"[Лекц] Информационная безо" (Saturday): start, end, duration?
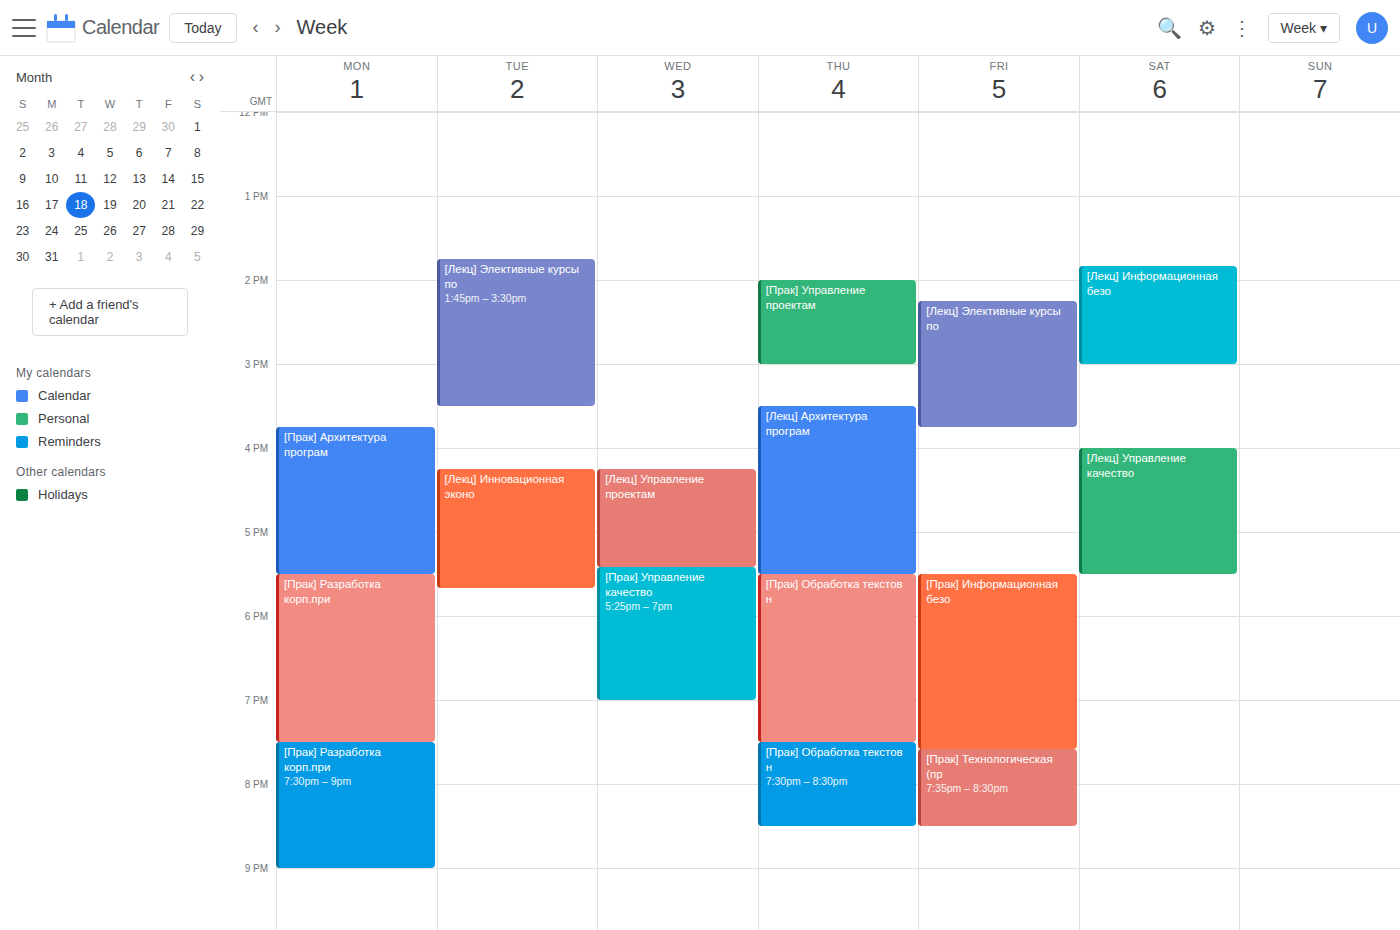
1:50 PM to 3:00 PM, 1 hour 10 minutes